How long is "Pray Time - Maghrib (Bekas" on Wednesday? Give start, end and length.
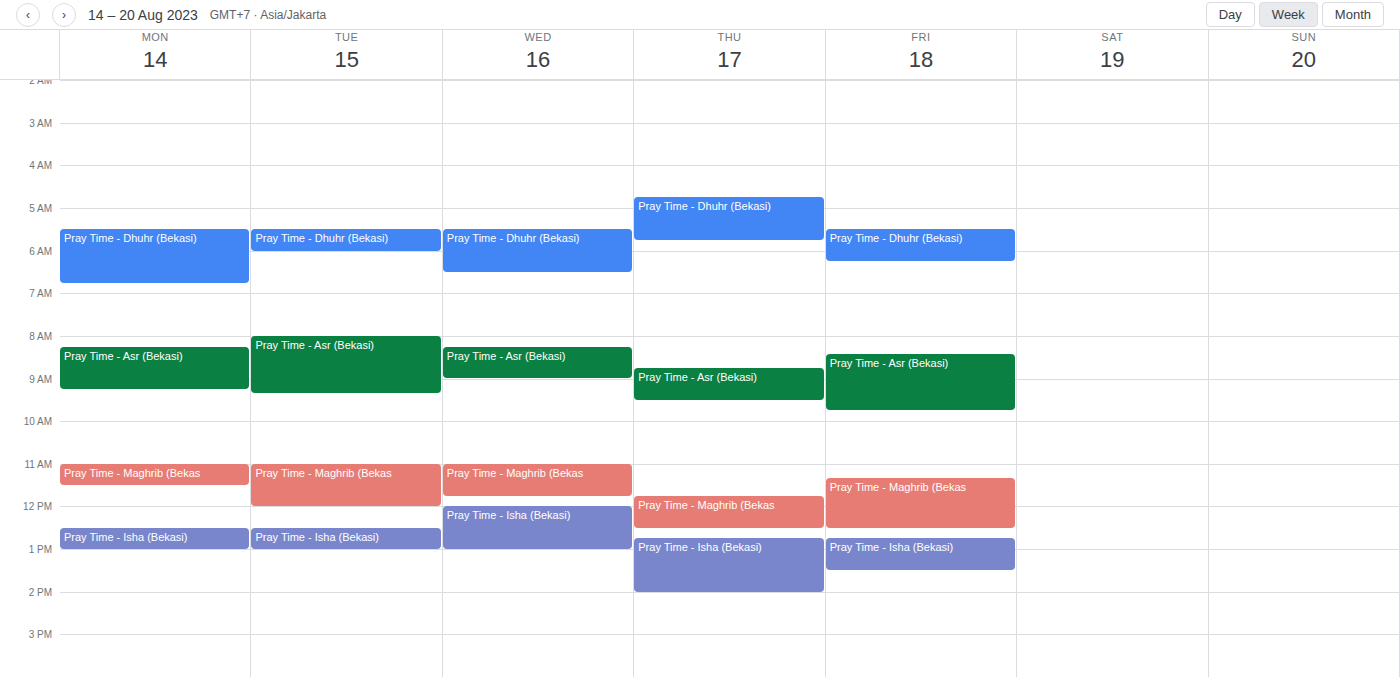
11:00 AM to 11:45 AM, 45 minutes